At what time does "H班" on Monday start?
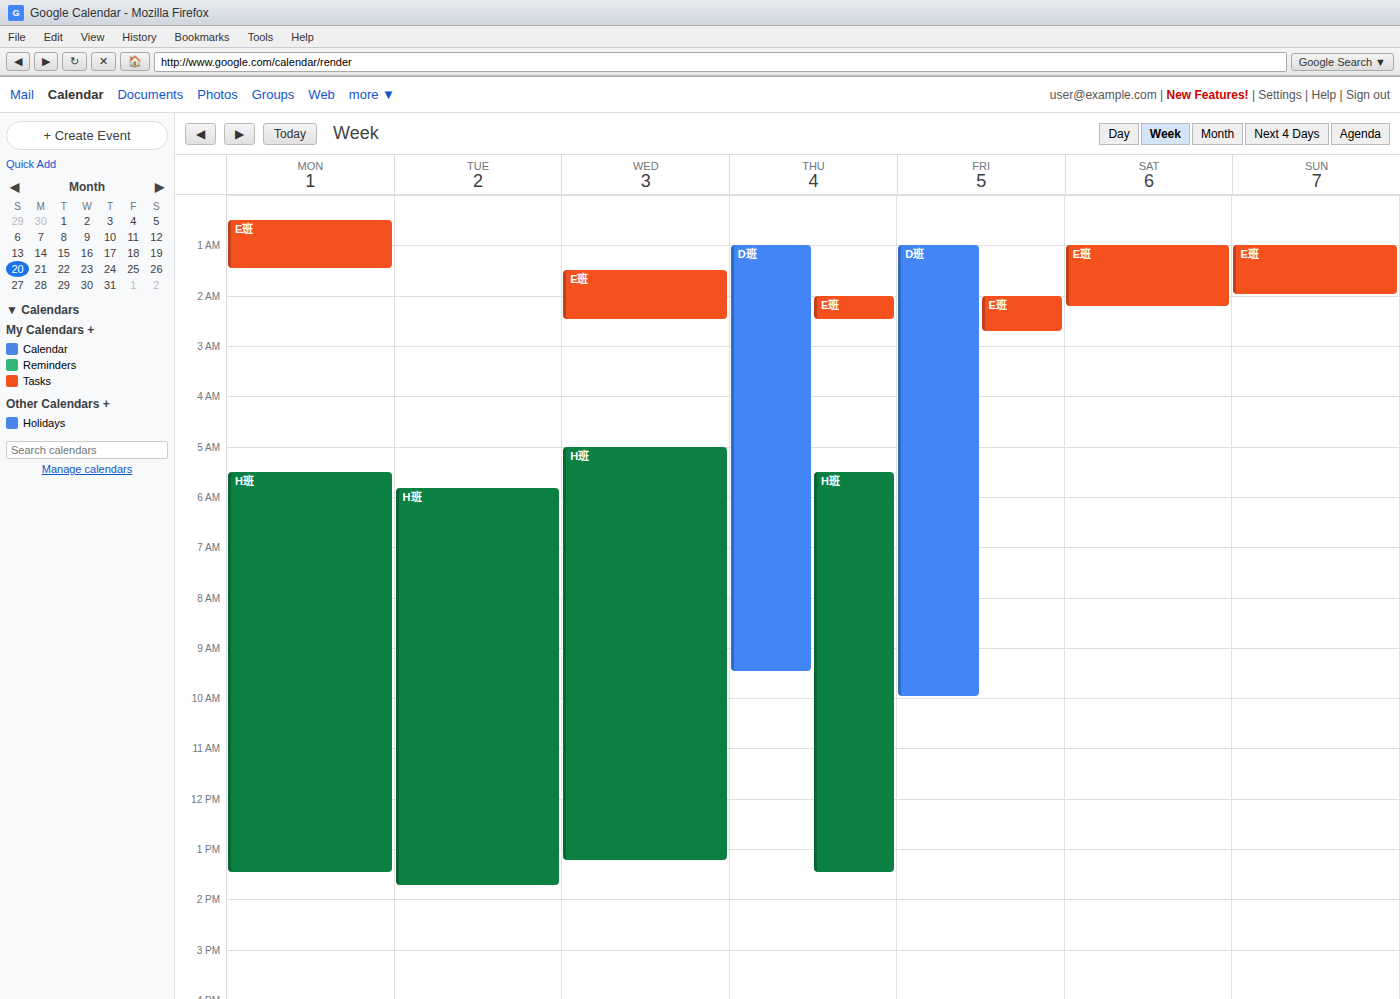
5:30 AM